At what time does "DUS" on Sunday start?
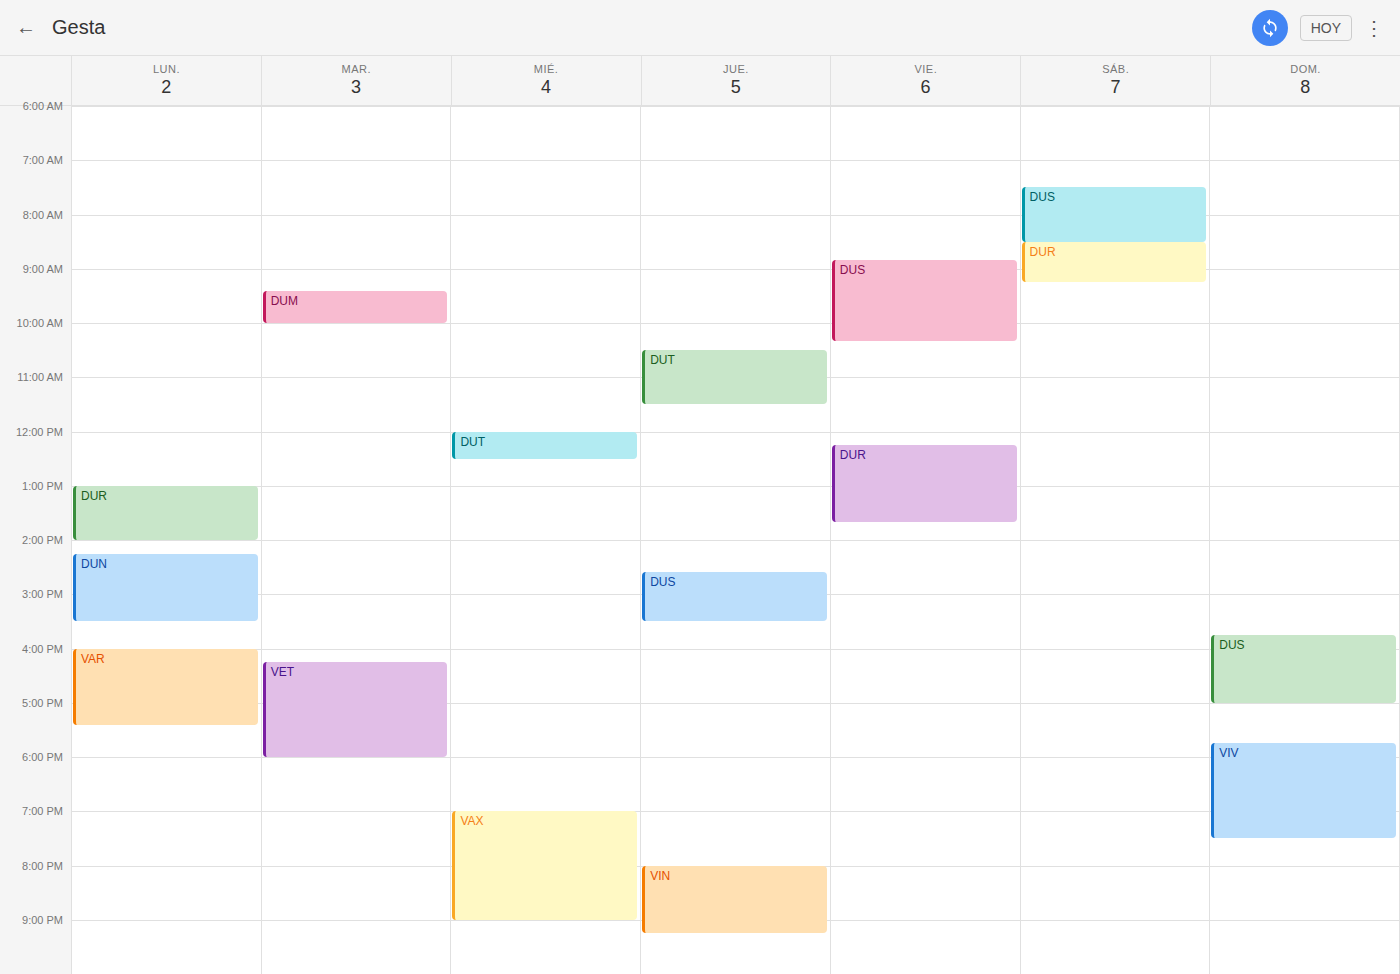
15:45